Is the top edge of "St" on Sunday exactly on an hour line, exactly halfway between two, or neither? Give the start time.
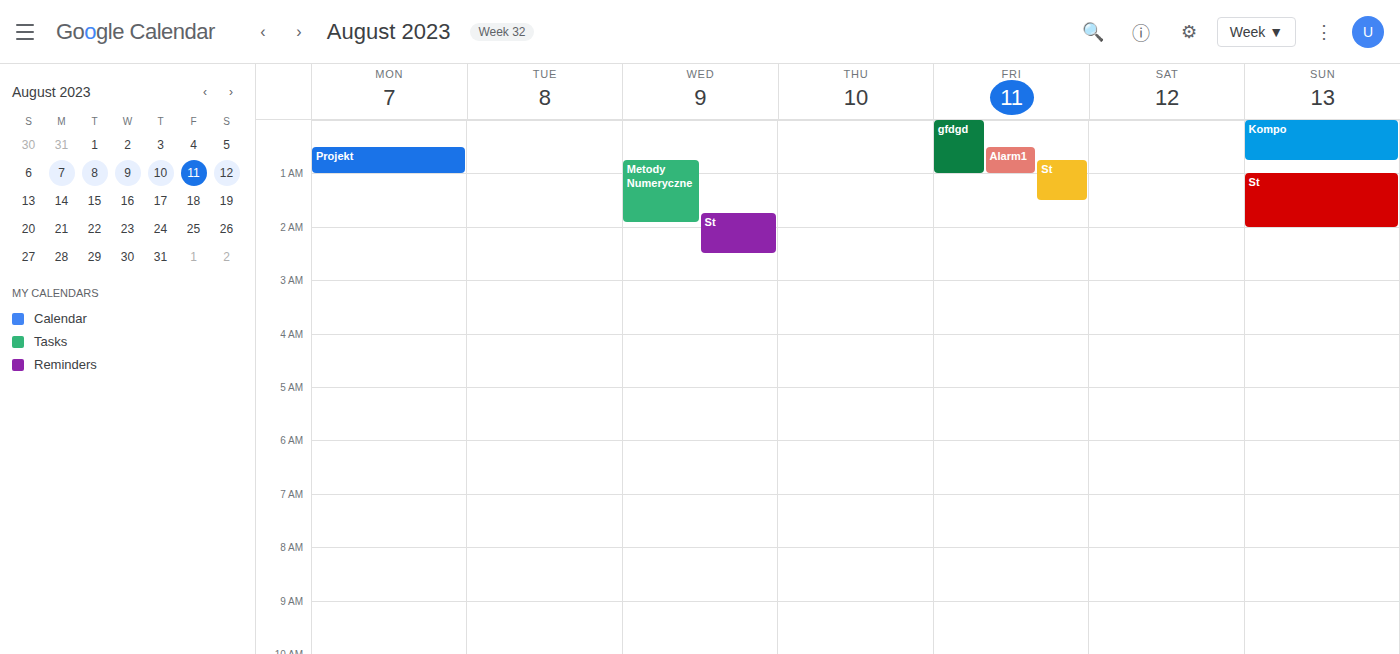
1:00 AM -- exactly on the 1 AM line.